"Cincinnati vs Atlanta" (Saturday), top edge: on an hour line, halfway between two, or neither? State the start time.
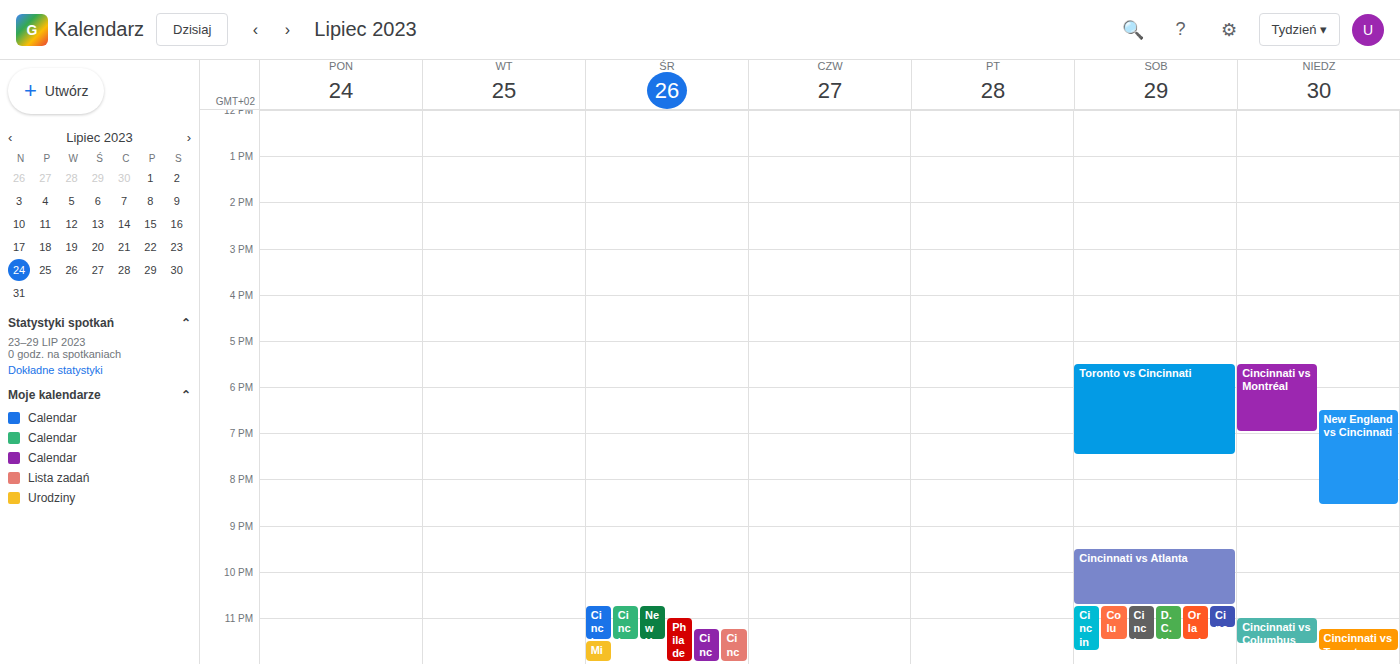
9:30 PM -- halfway between the 9 PM and 10 PM lines.